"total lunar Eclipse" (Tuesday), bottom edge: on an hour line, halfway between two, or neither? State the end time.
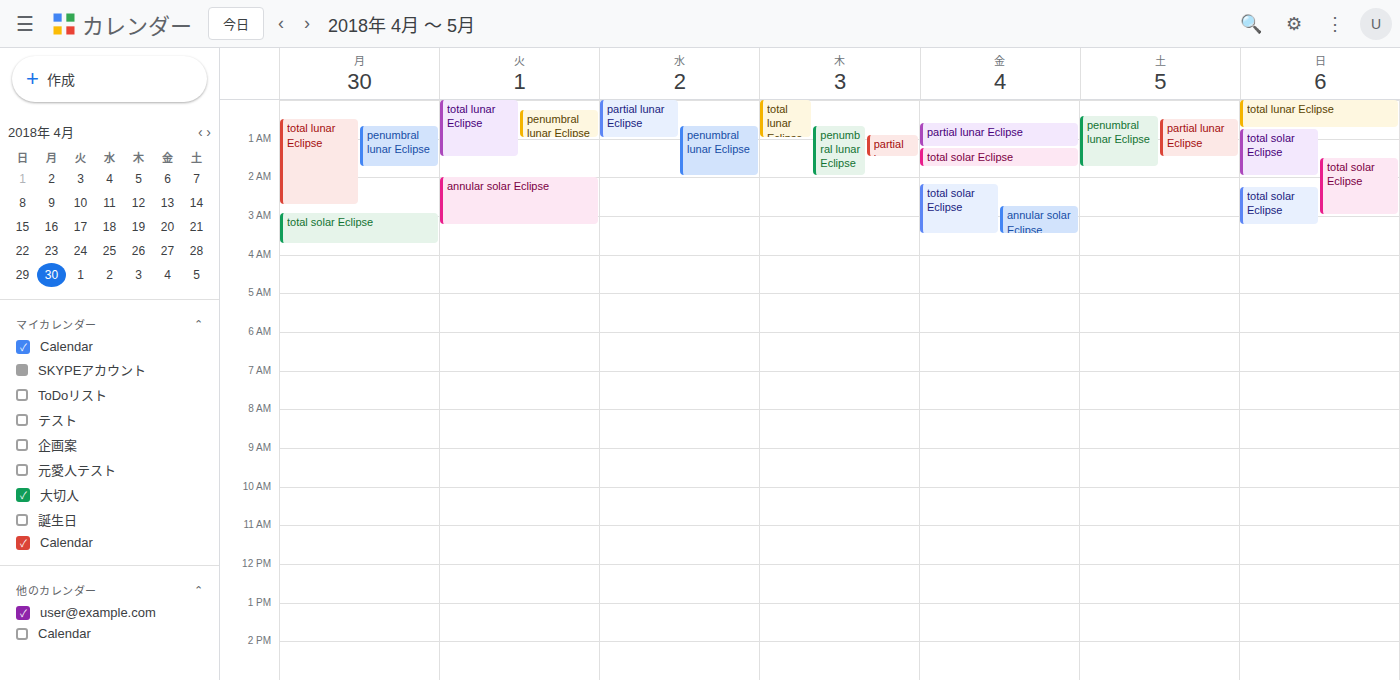
1:30 AM -- halfway between the 1 AM and 2 AM lines.